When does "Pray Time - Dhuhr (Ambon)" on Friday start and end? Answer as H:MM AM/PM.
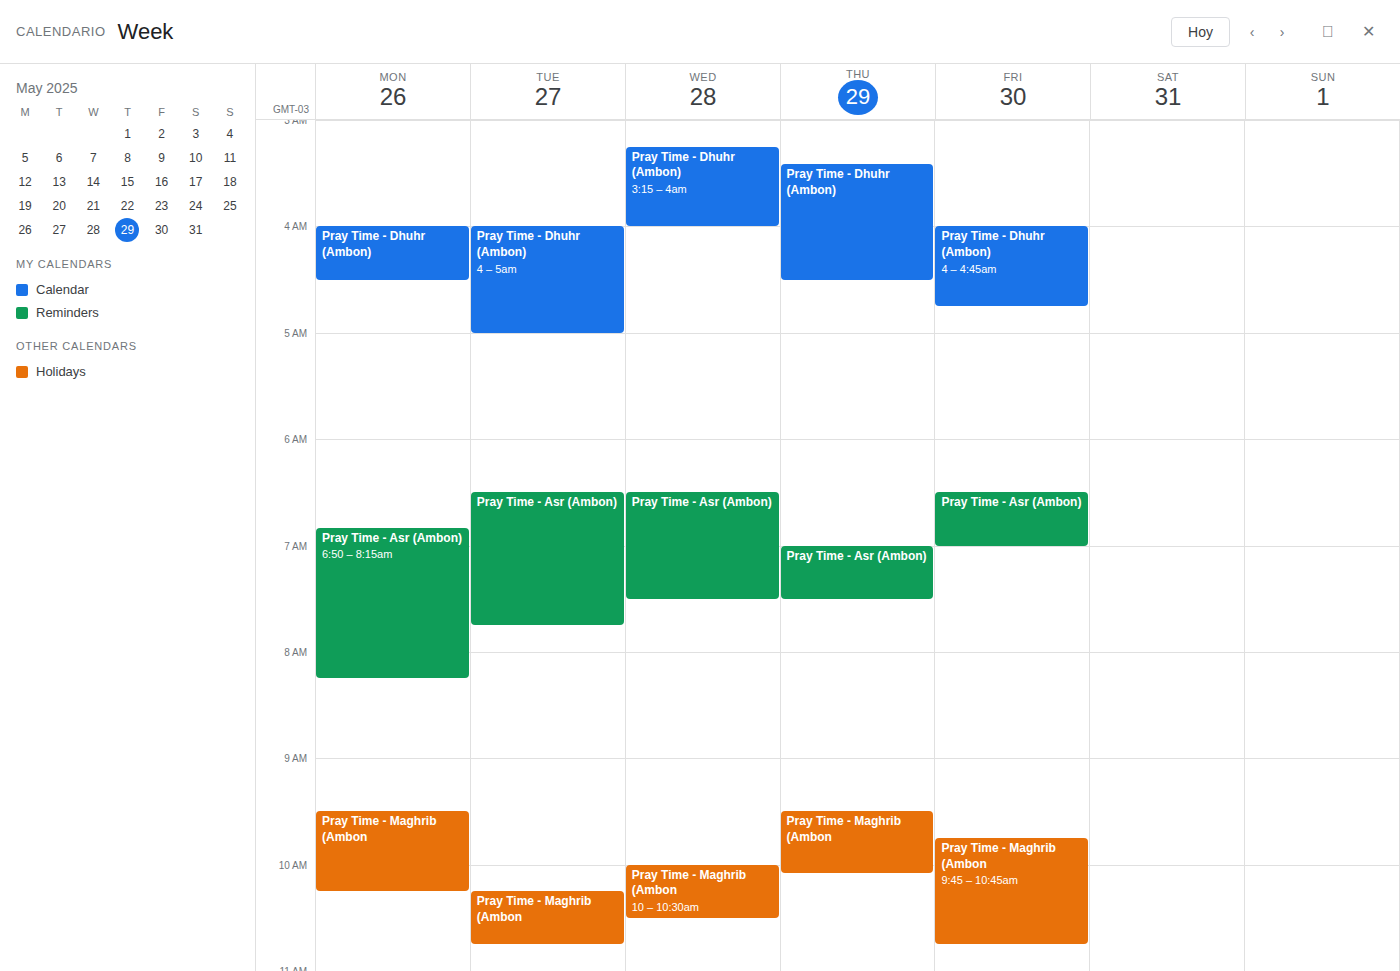
4:00 AM to 4:45 AM